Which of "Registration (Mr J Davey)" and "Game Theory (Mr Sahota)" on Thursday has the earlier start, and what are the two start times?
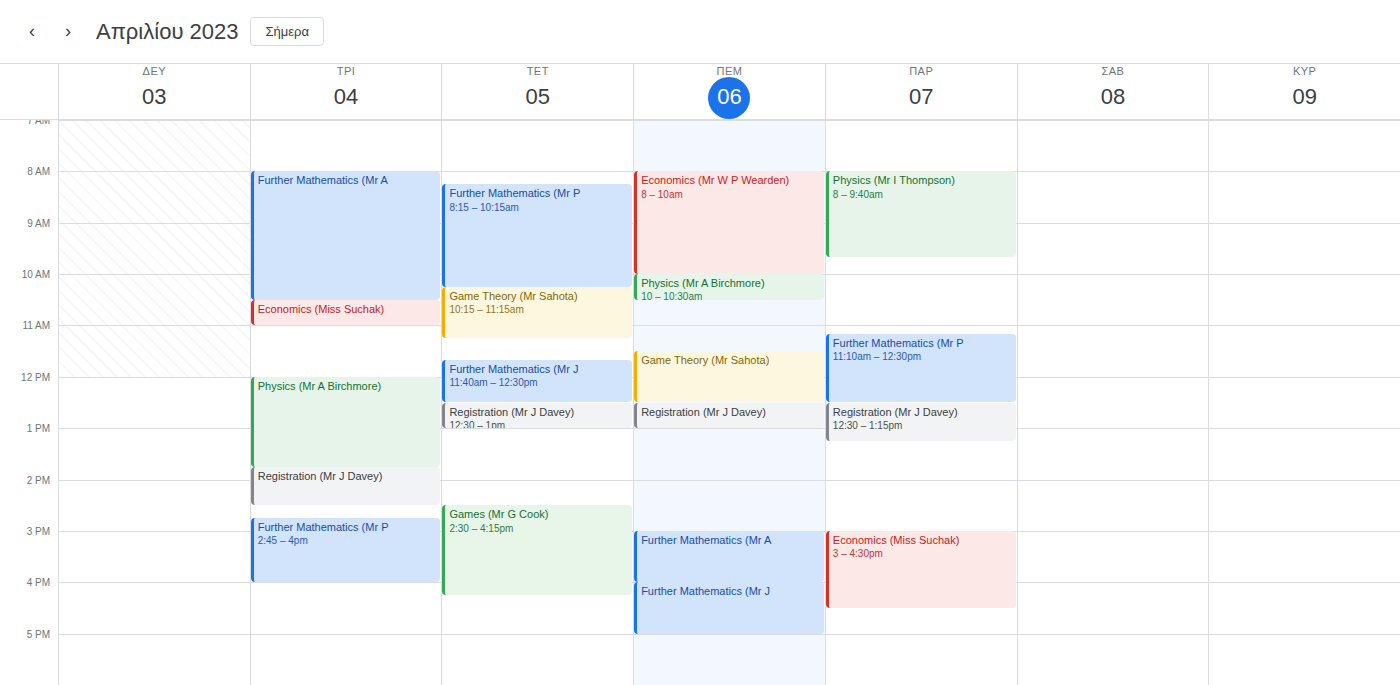
"Game Theory (Mr Sahota)" 11:30; "Registration (Mr J Davey)" 12:30.